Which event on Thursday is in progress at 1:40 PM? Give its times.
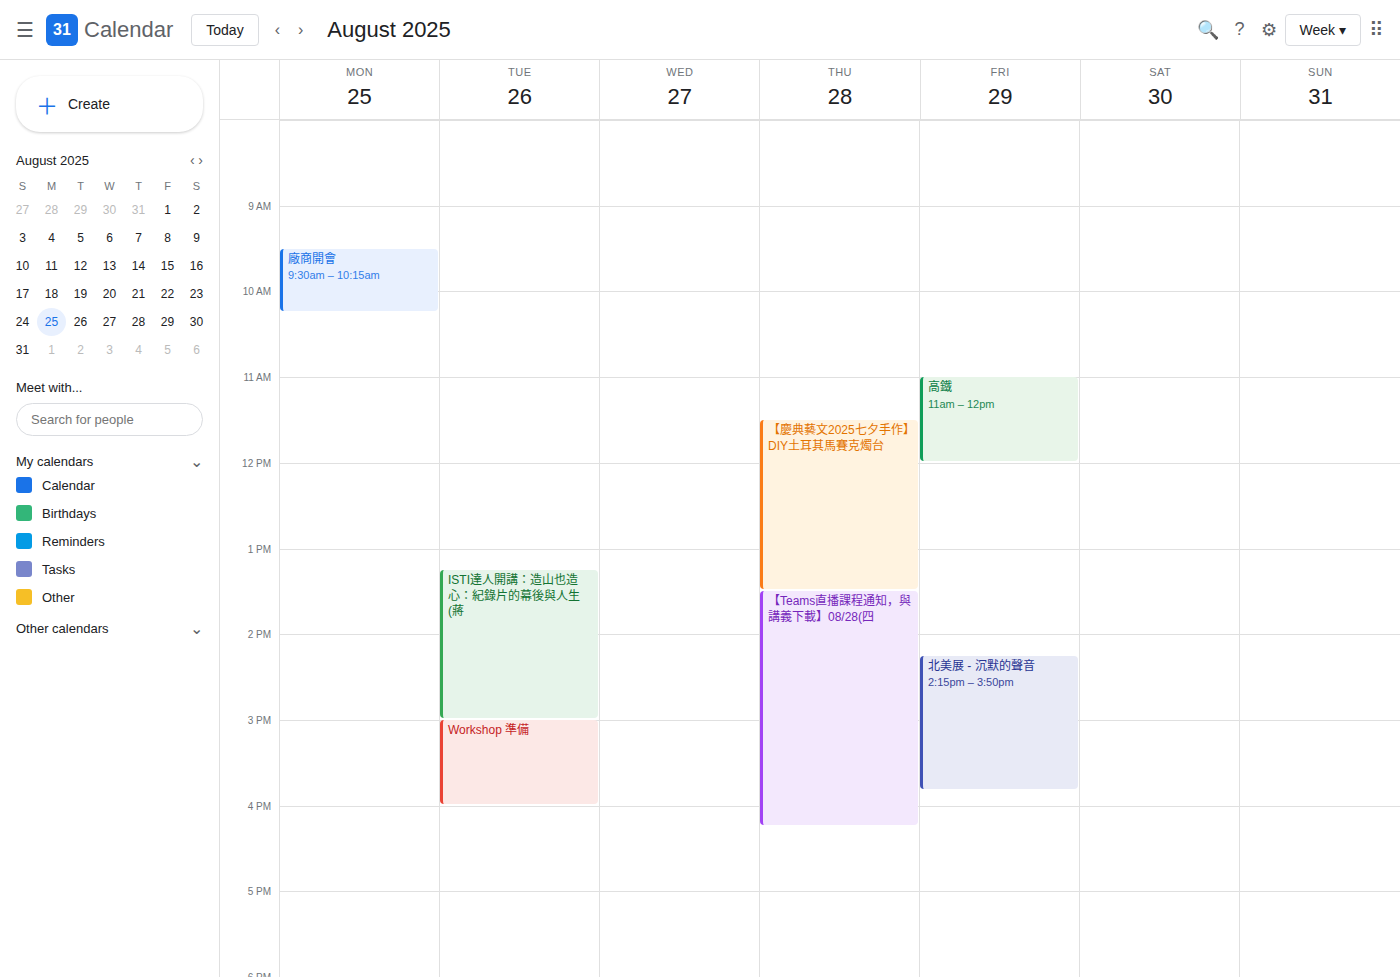
"【Teams直播課程通知，與講義下載】08/28(四", 1:30 PM to 4:15 PM